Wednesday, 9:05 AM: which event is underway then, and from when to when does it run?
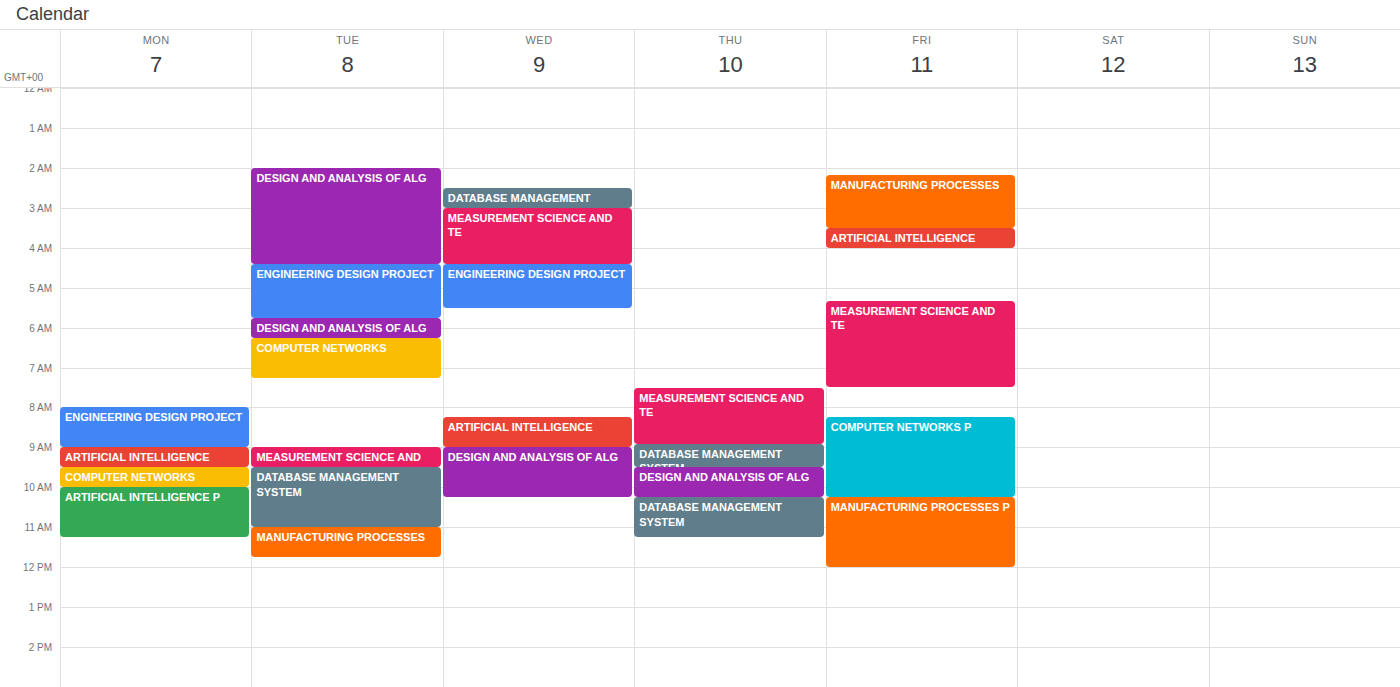
"DESIGN AND ANALYSIS OF ALG", 9:00 AM to 10:15 AM